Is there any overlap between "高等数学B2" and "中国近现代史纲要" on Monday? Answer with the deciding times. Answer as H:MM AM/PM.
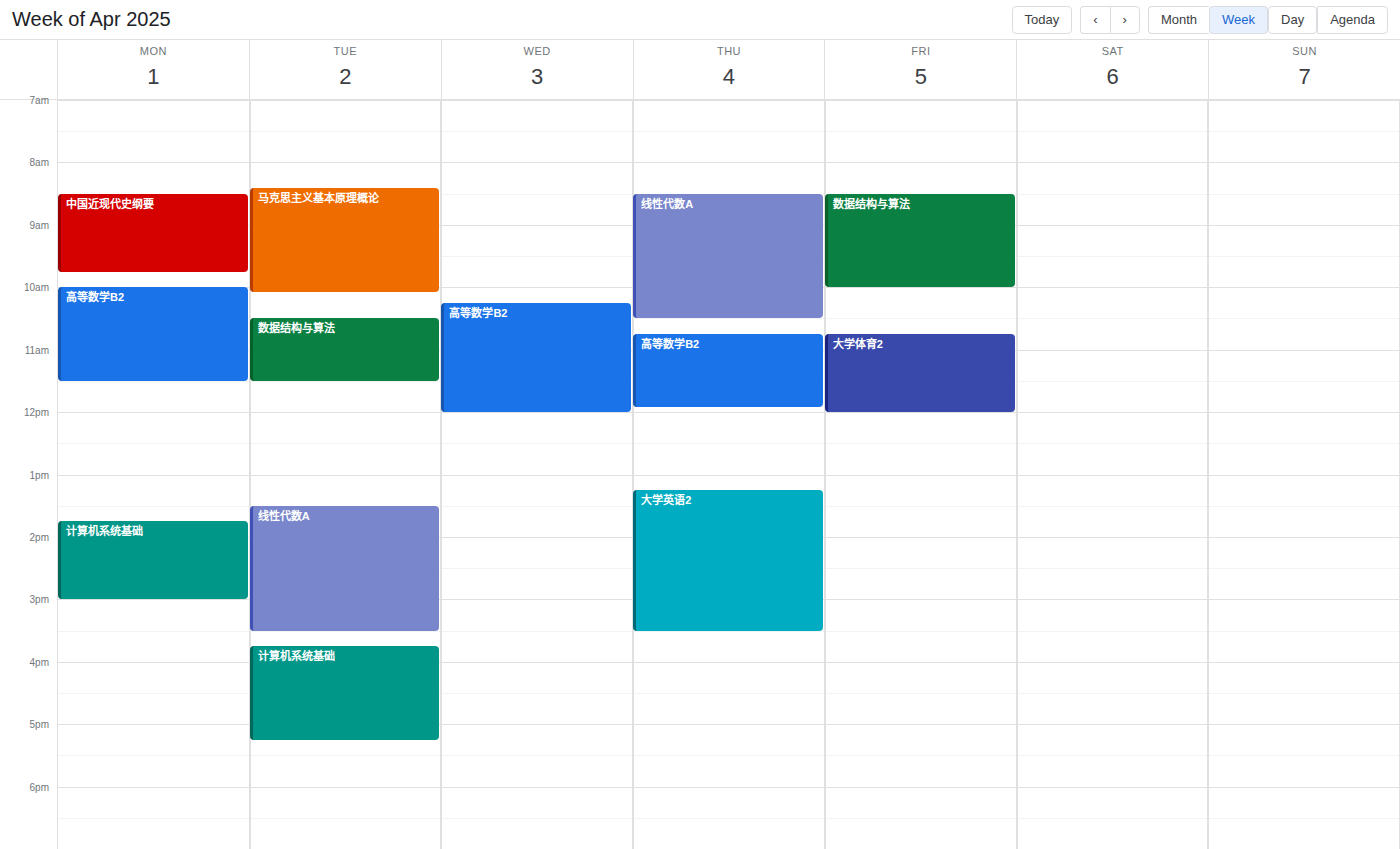
"中国近现代史纲要" ends at 9:45 AM and "高等数学B2" starts at 10:00 AM -- no overlap.